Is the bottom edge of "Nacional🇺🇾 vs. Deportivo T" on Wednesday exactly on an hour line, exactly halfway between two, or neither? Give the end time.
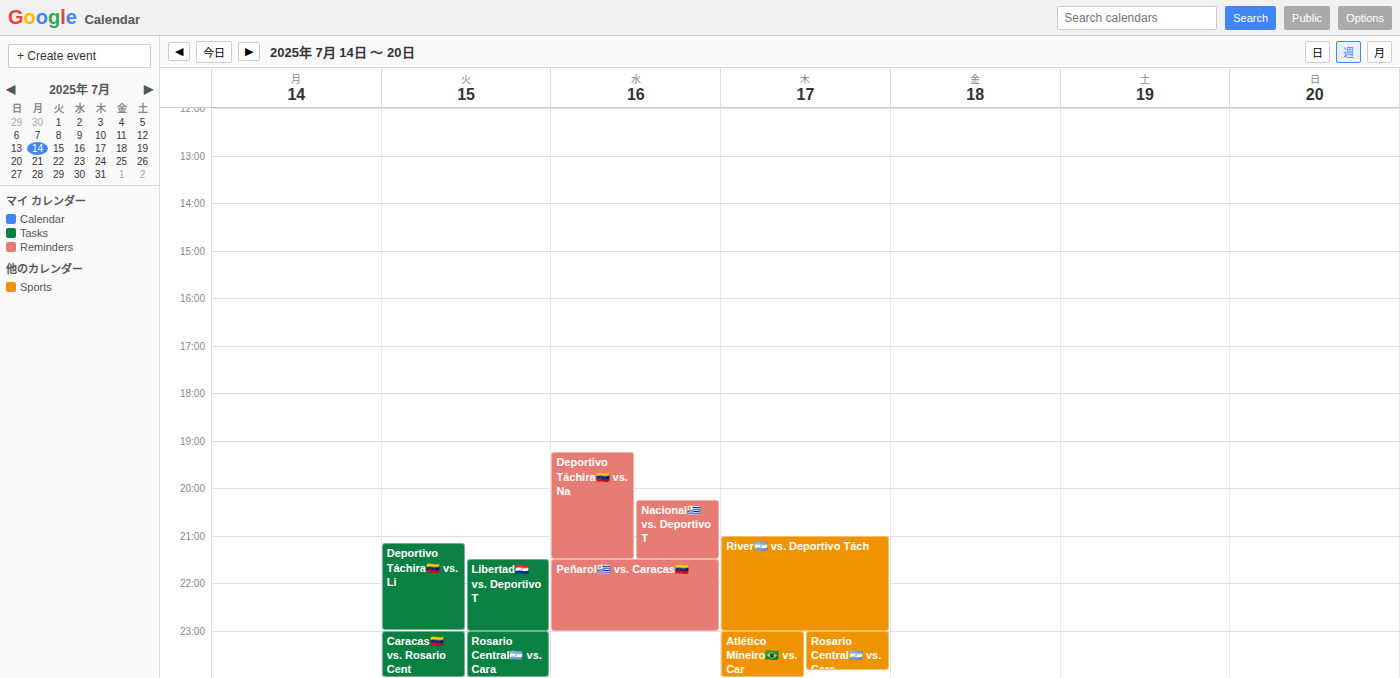
9:30 PM -- halfway between the 9 PM and 10 PM lines.